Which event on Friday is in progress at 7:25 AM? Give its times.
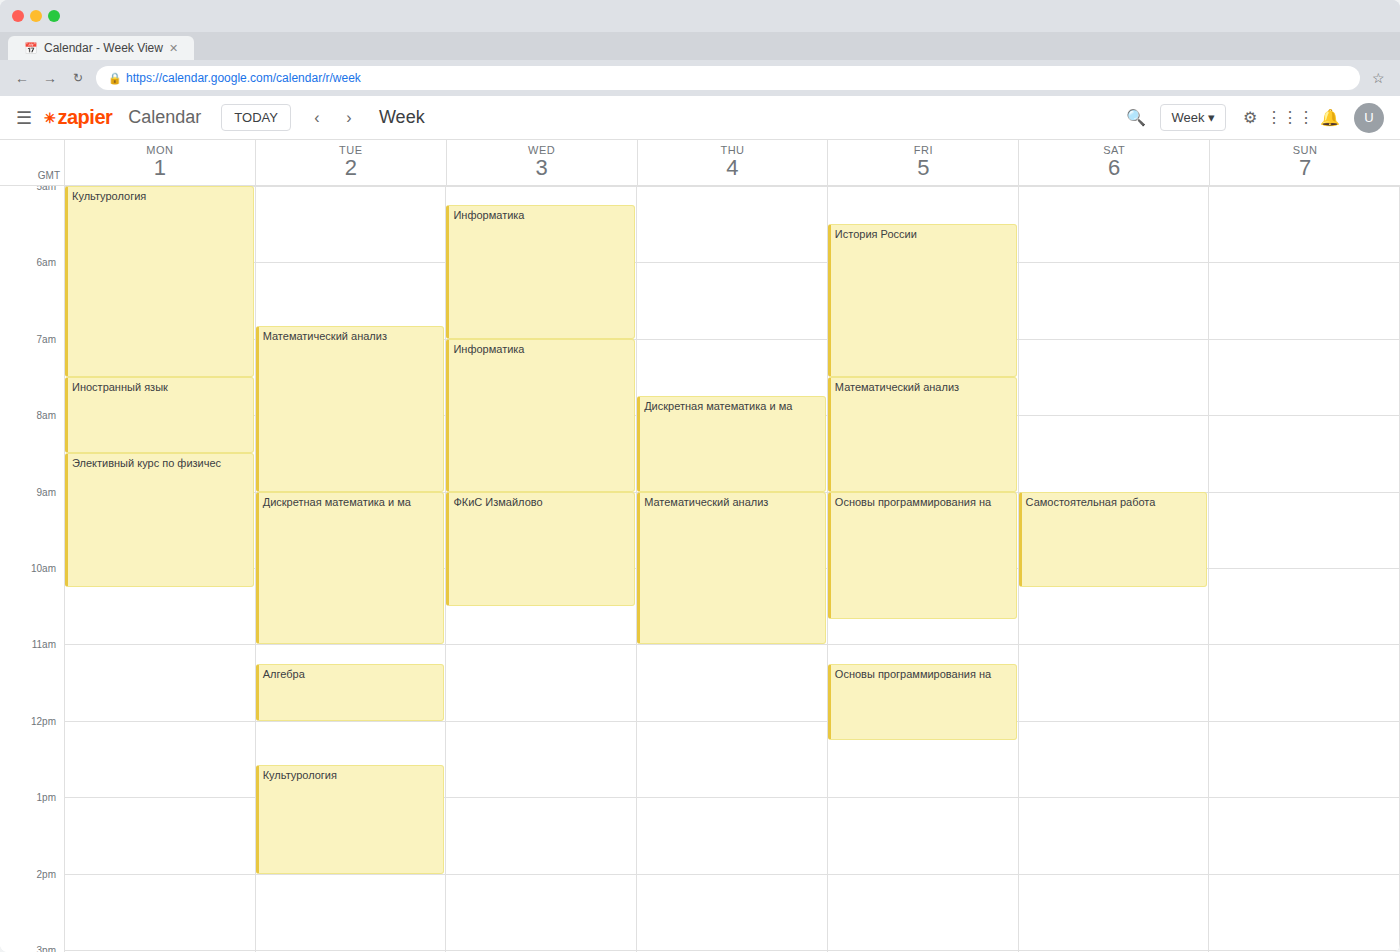
"История России", 5:30 AM to 7:30 AM